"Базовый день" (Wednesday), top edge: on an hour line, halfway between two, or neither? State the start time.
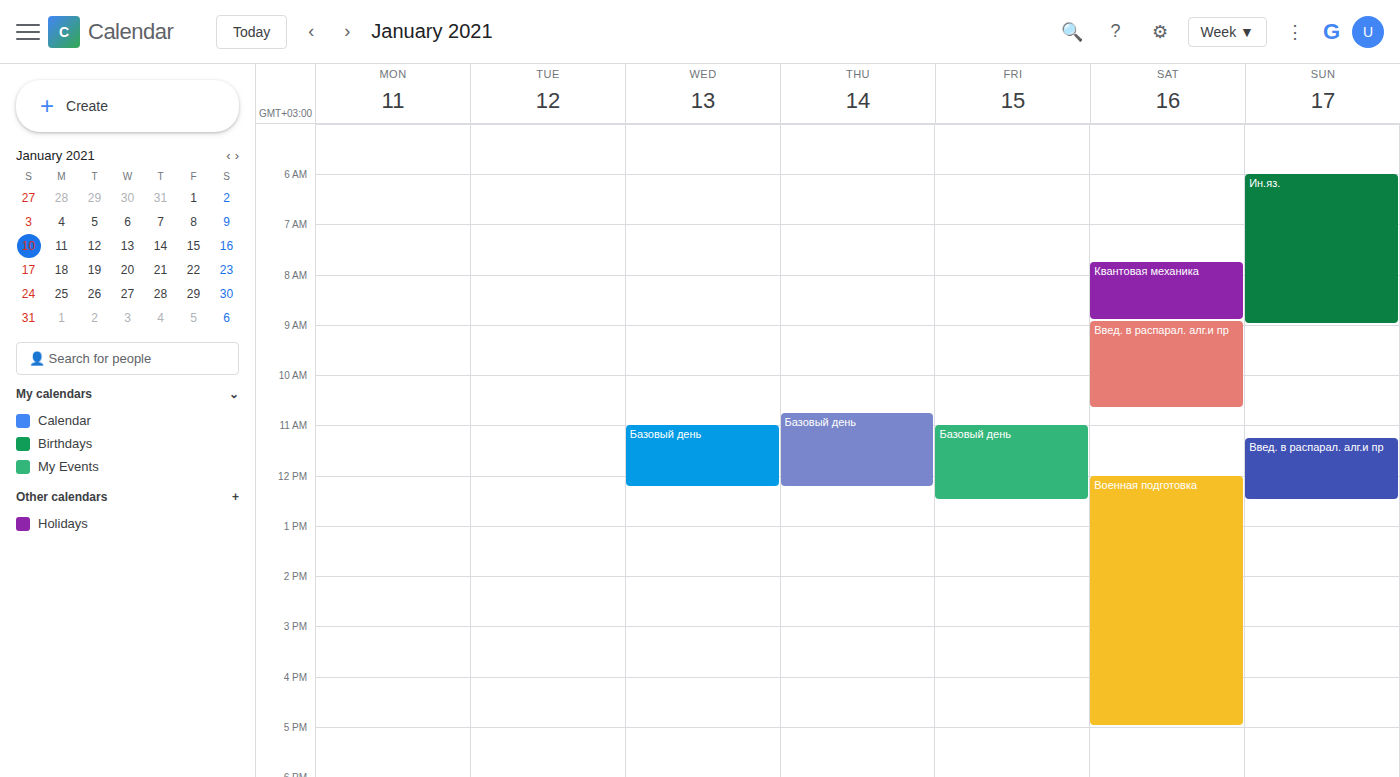
11:00 AM -- exactly on the 11 AM line.